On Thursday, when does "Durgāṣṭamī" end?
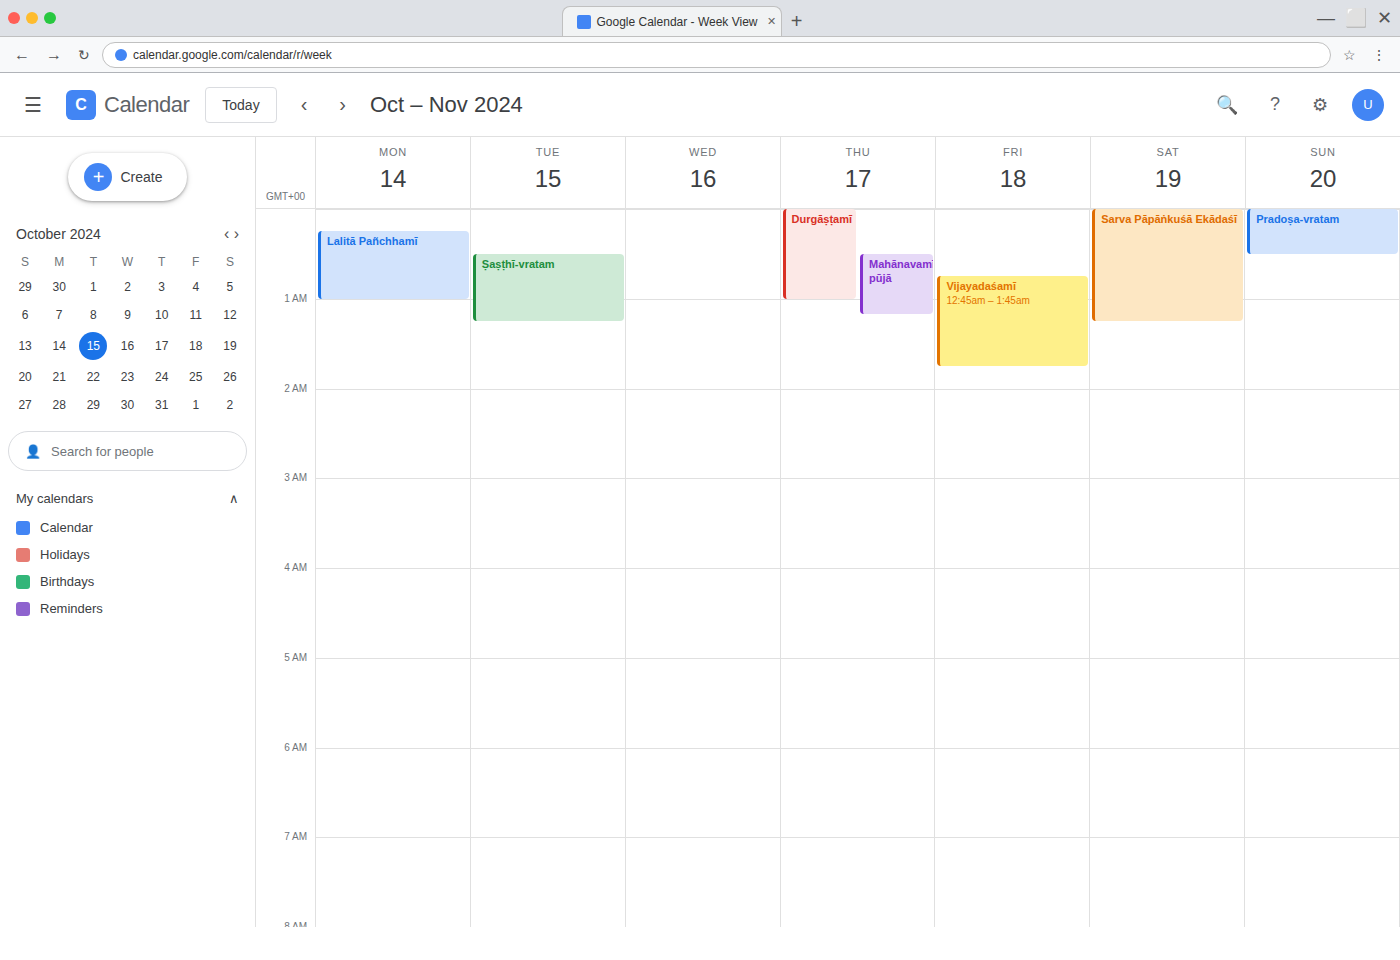
1:00 AM